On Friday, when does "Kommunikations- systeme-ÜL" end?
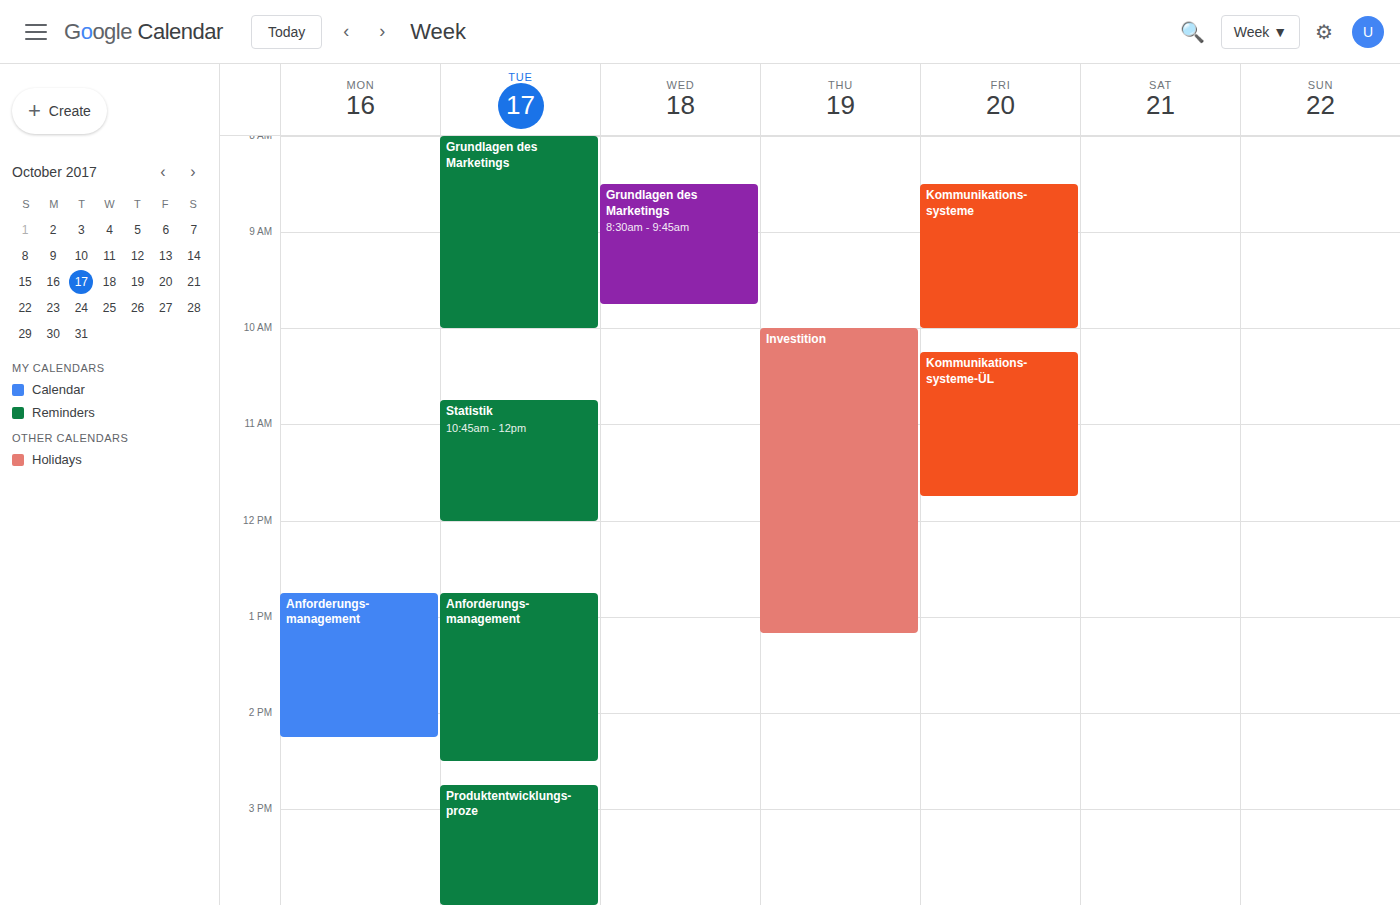
11:45 AM